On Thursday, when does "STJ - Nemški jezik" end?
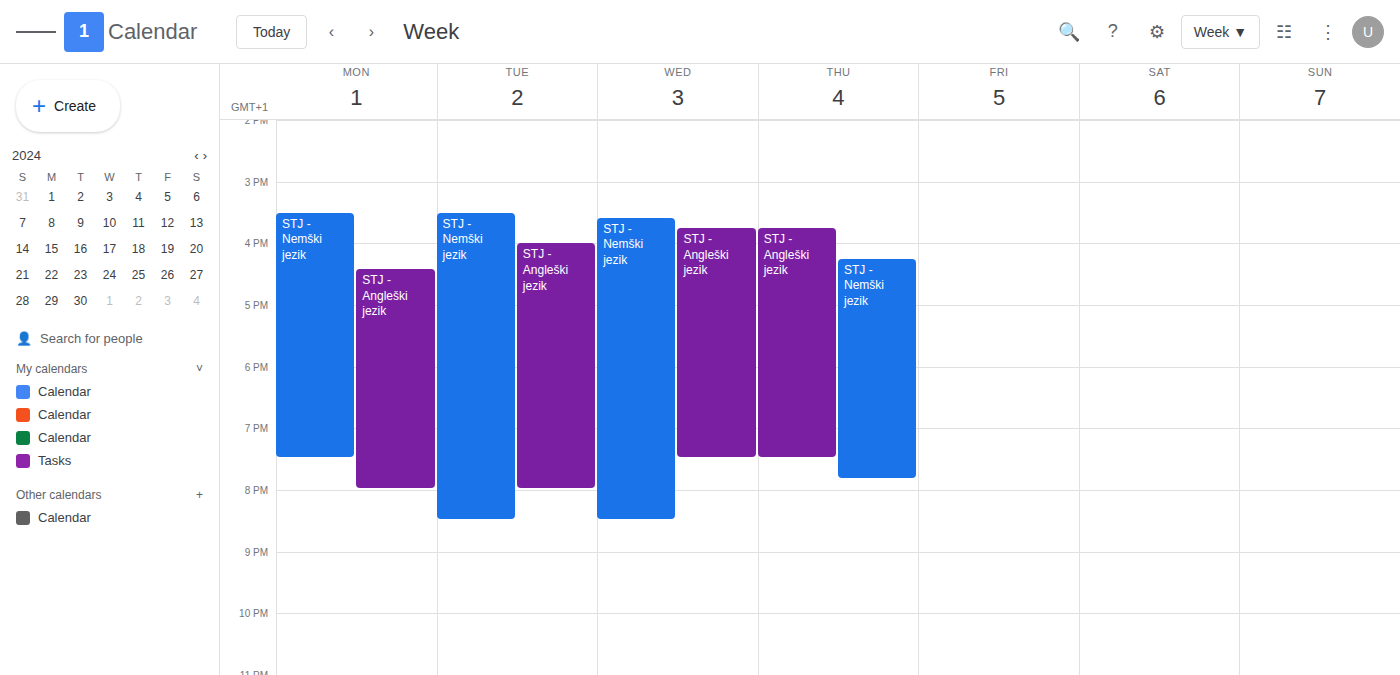
7:50 PM